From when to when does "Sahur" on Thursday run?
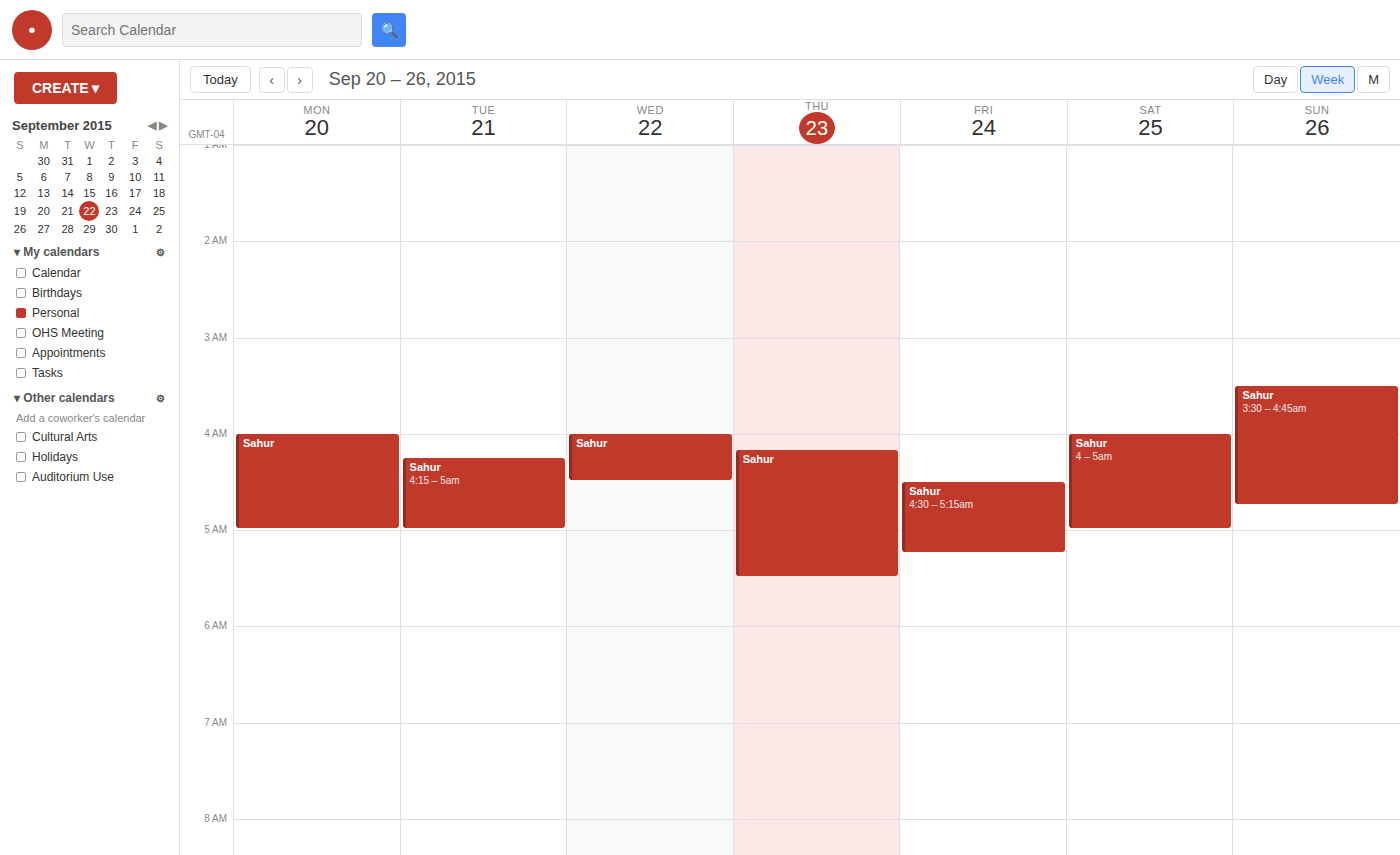
4:10 AM to 5:30 AM